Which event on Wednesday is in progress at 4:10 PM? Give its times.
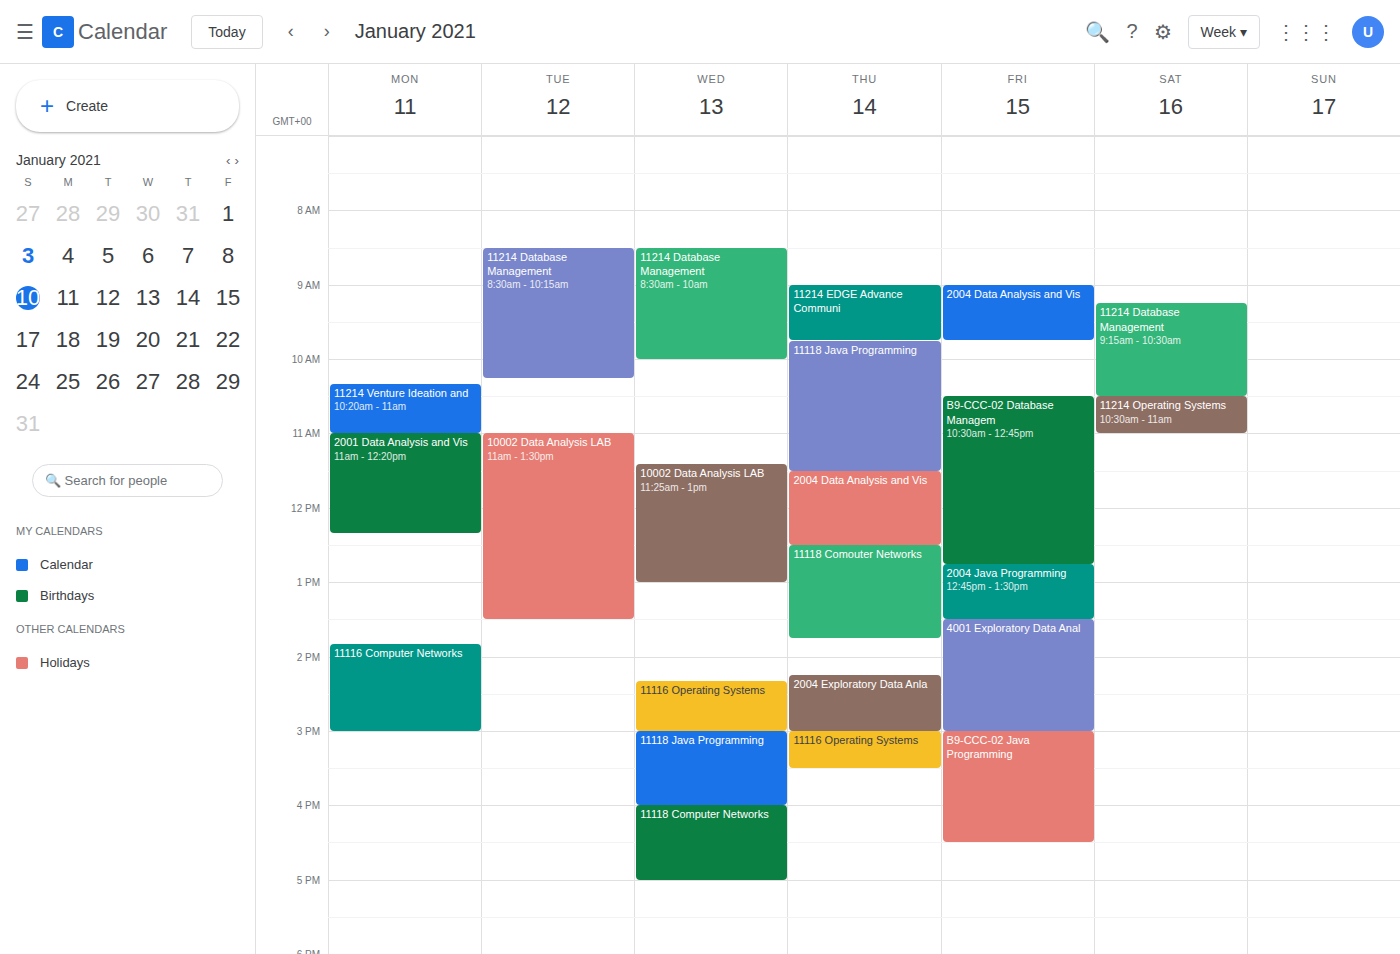
"11118 Computer Networks", 4:00 PM to 5:00 PM